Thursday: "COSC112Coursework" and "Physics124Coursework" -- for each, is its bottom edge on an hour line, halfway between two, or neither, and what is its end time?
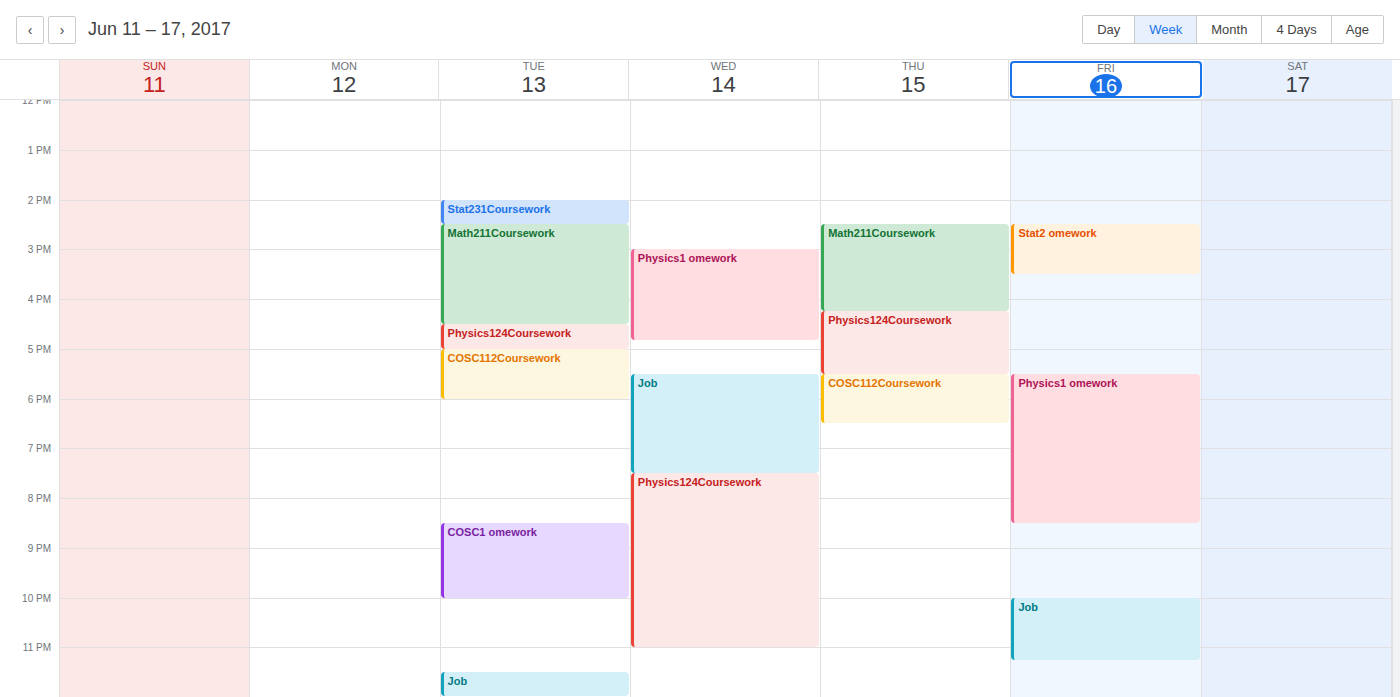
"COSC112Coursework": 6:30 PM, halfway between the 6 PM and 7 PM lines. "Physics124Coursework": 5:30 PM, halfway between the 5 PM and 6 PM lines.